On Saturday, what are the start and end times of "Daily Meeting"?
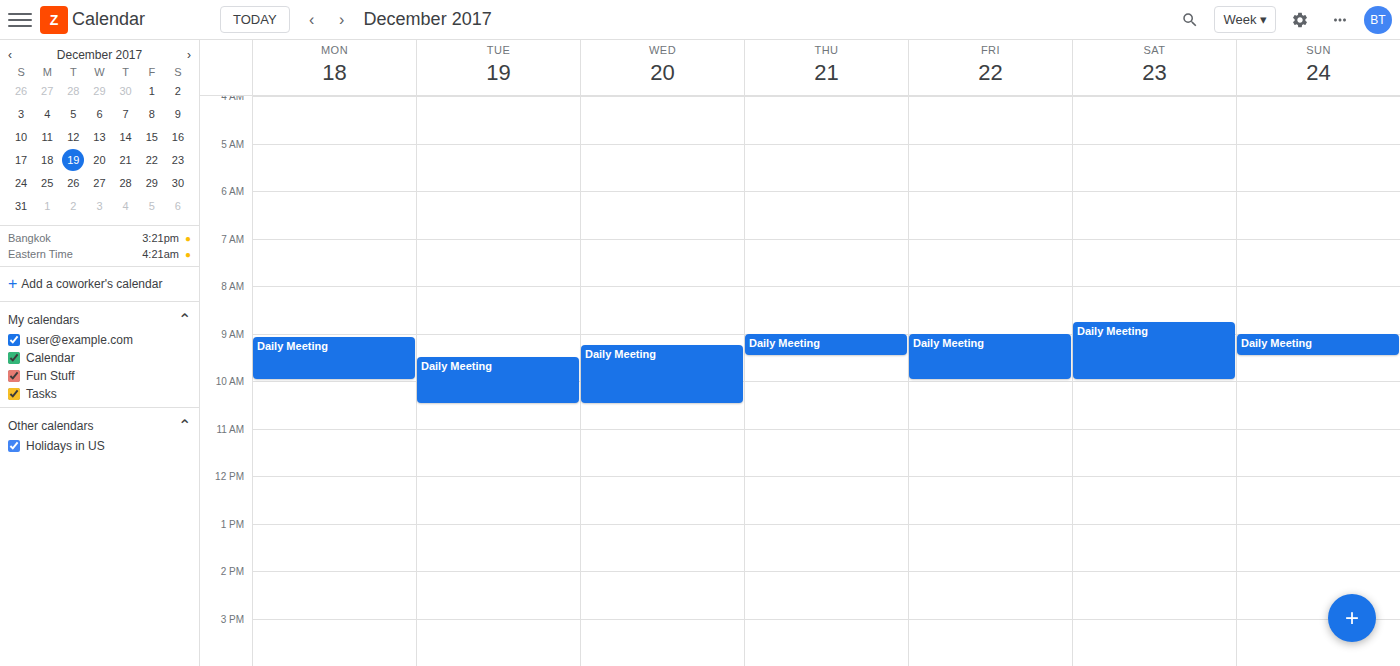
08:45 to 10:00